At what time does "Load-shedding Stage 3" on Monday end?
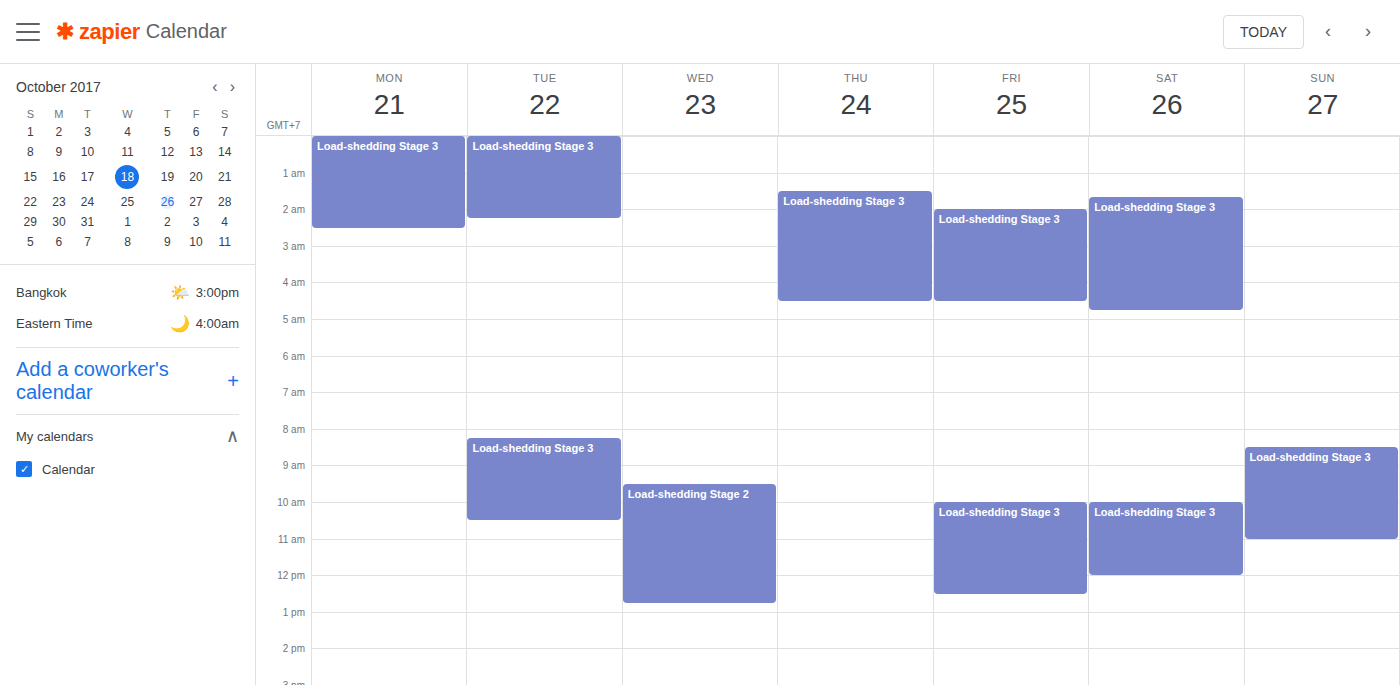
2:30 AM